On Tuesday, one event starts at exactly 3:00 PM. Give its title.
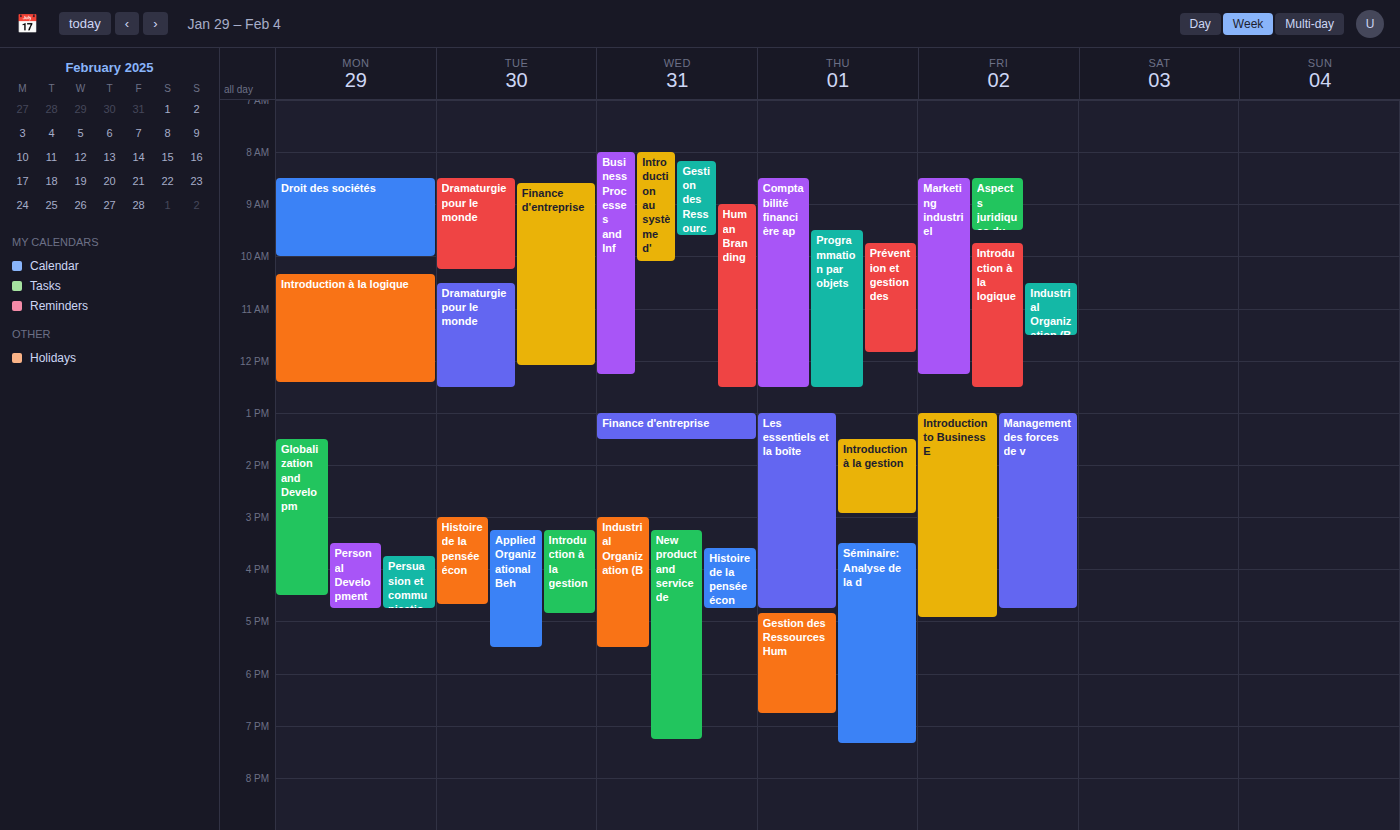
"Histoire de la pensée écon"